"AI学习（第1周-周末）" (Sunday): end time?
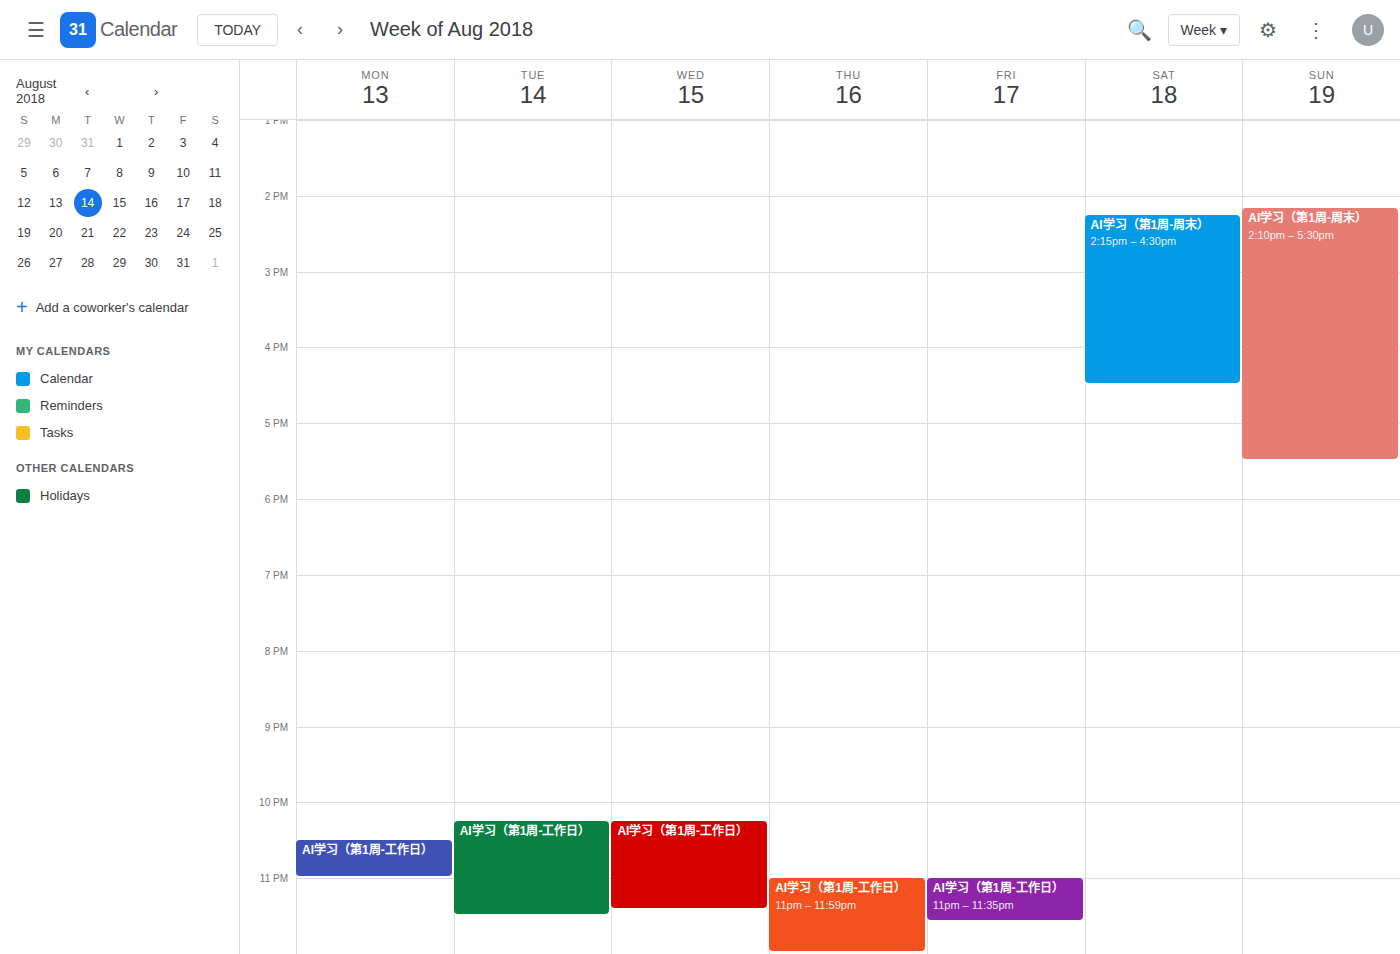
17:30